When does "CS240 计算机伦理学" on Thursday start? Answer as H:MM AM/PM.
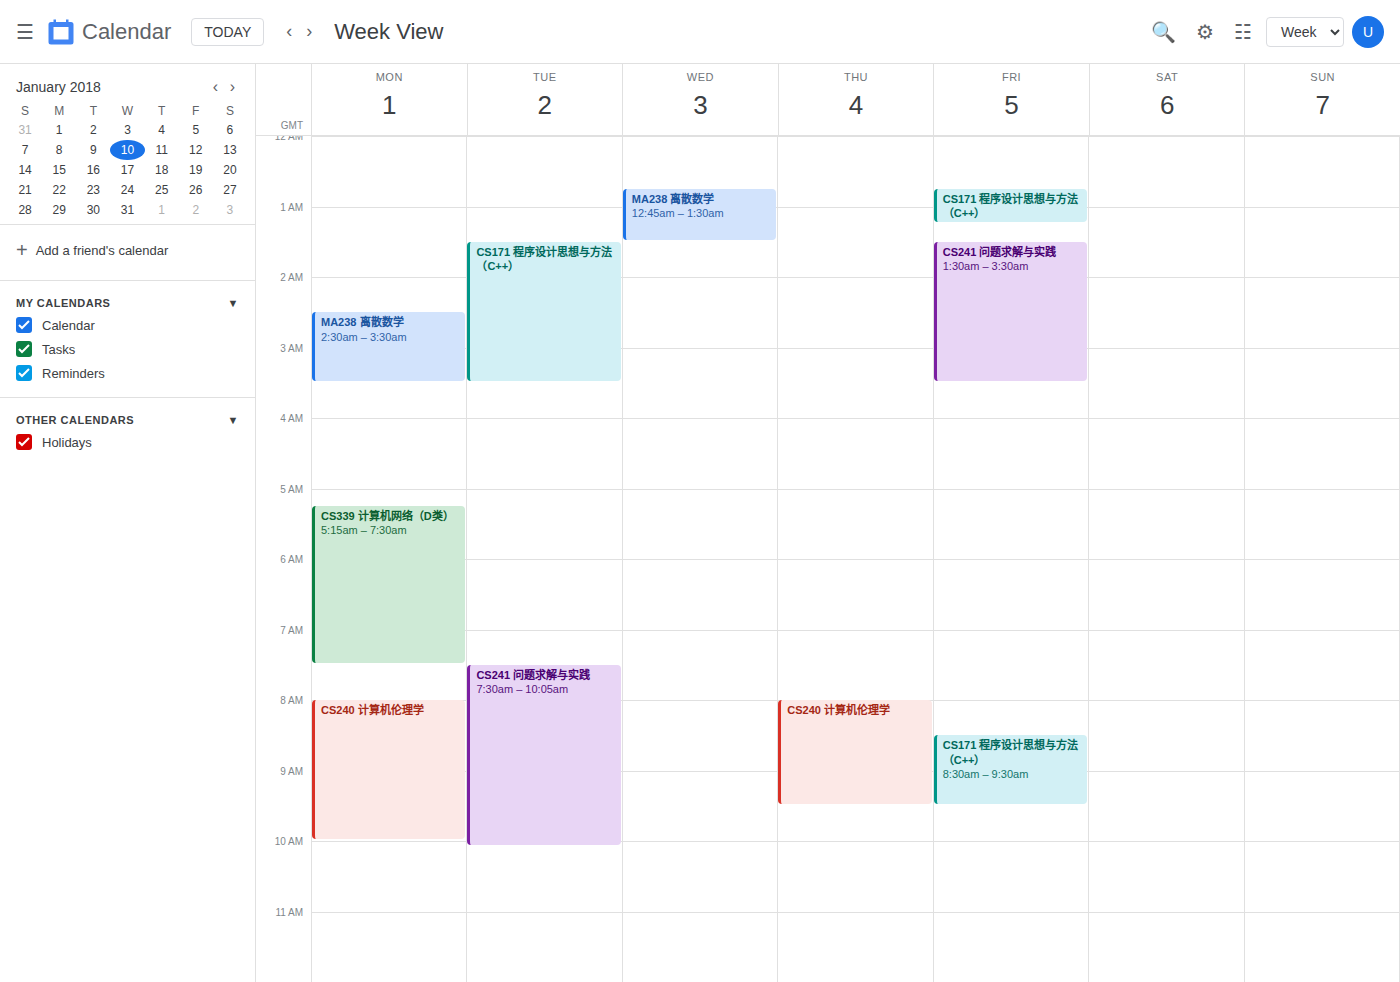
8:00 AM